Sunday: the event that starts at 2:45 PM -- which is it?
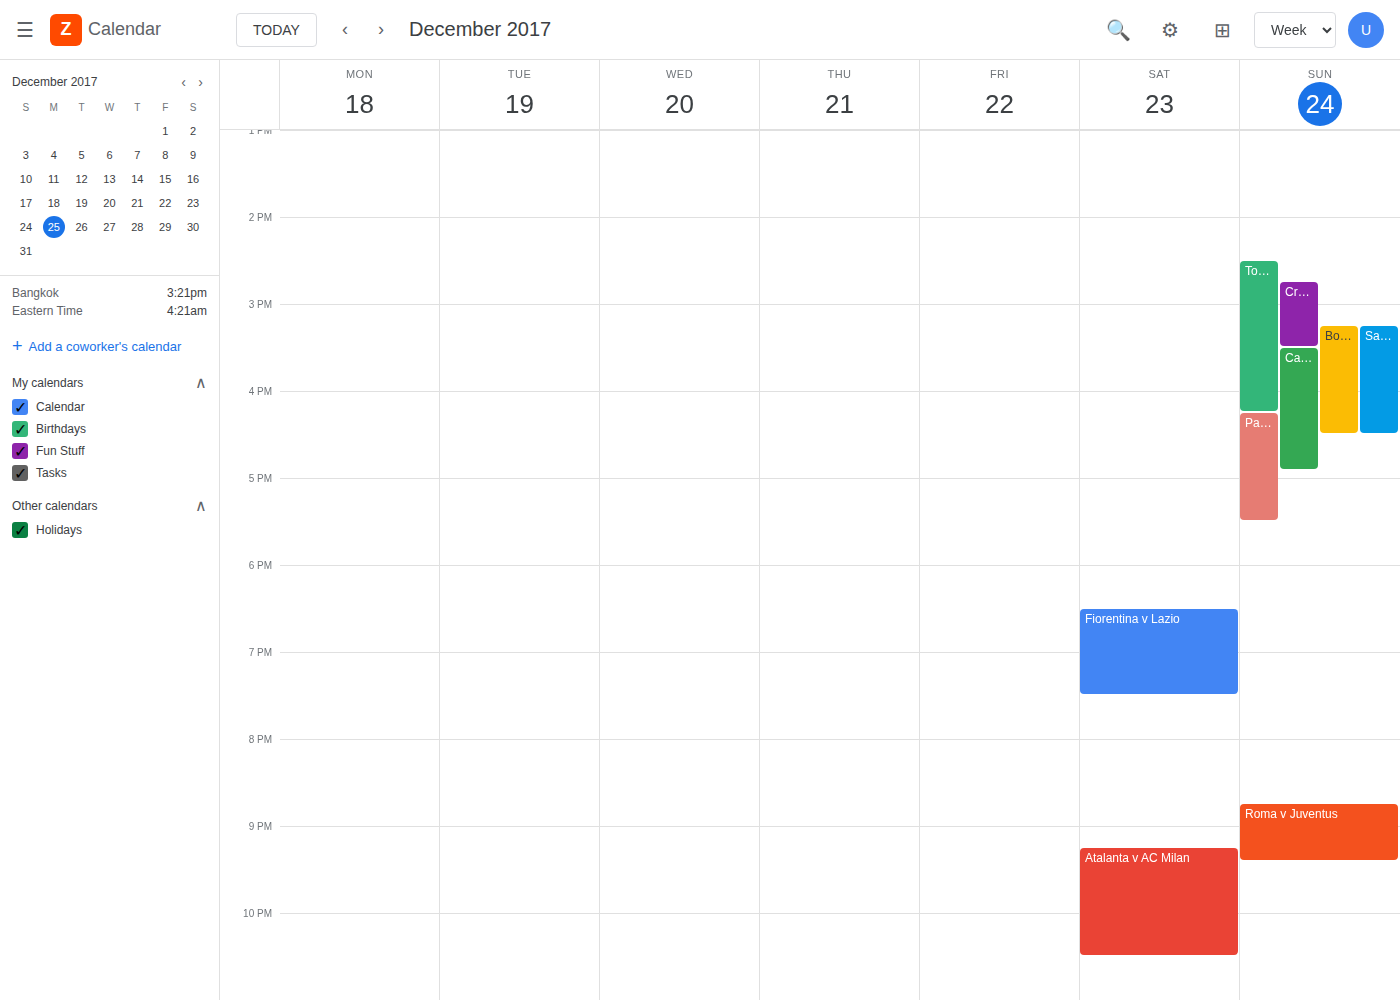
"Crotone v Udinese"